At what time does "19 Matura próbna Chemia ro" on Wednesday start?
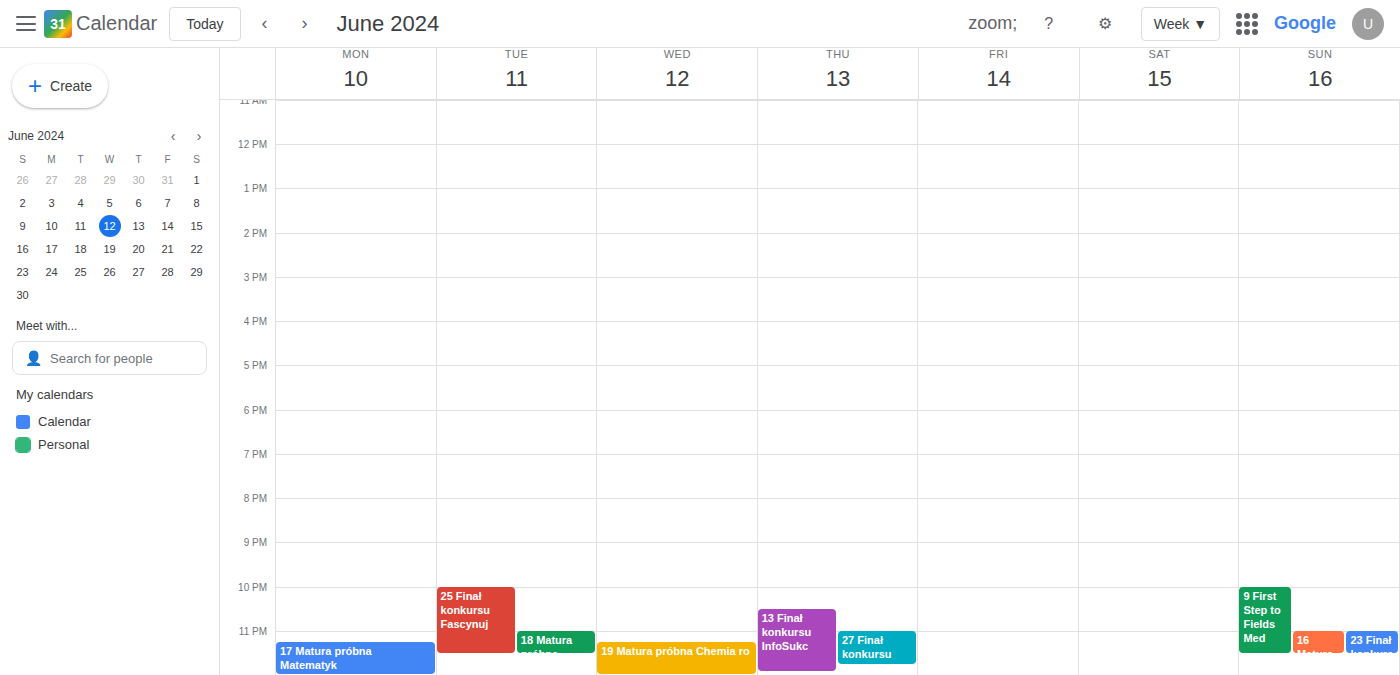
11:15 PM